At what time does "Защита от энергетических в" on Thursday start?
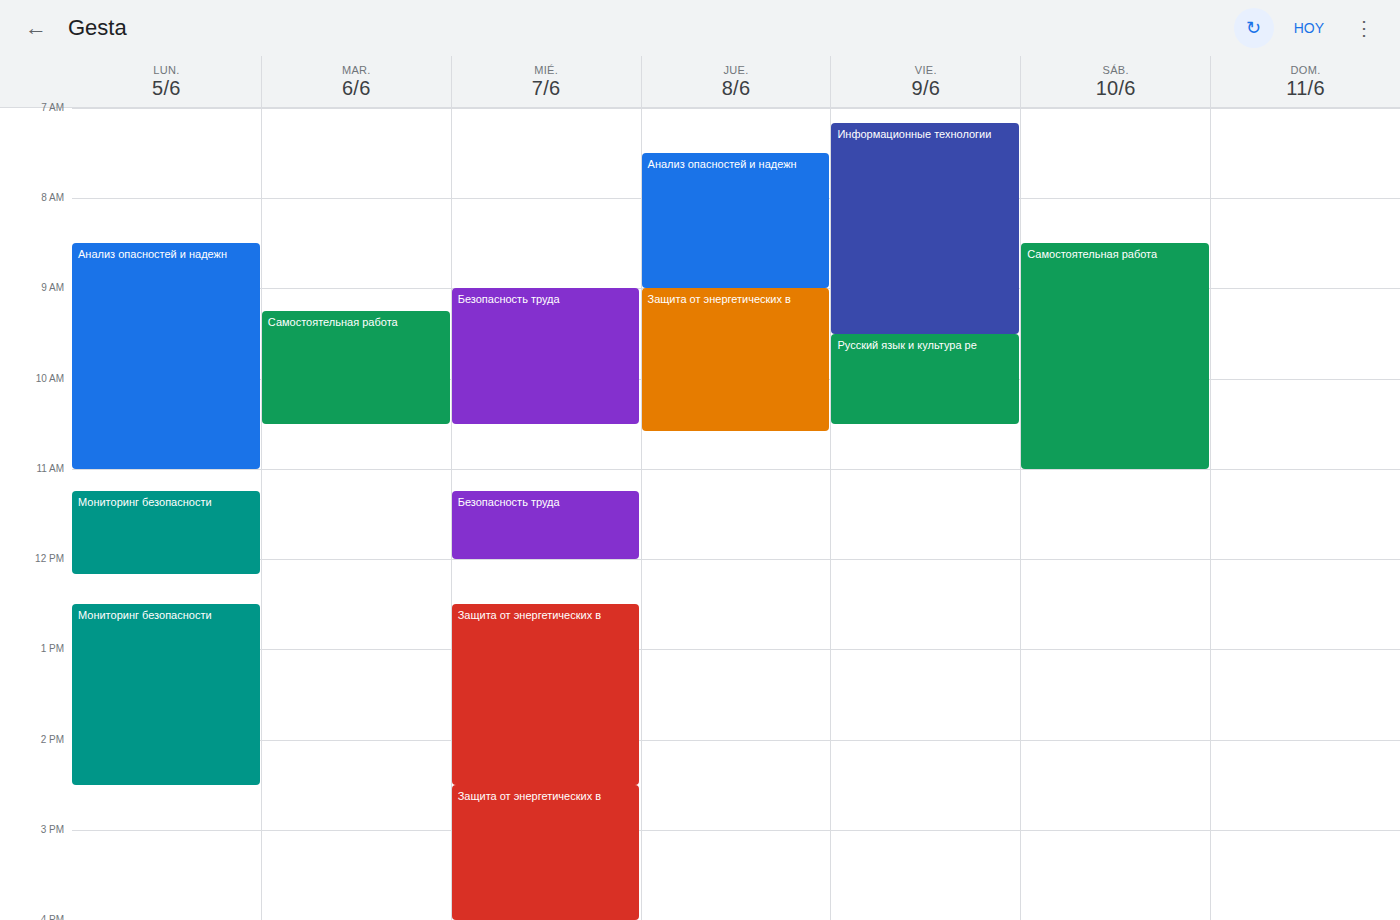
9:00 AM